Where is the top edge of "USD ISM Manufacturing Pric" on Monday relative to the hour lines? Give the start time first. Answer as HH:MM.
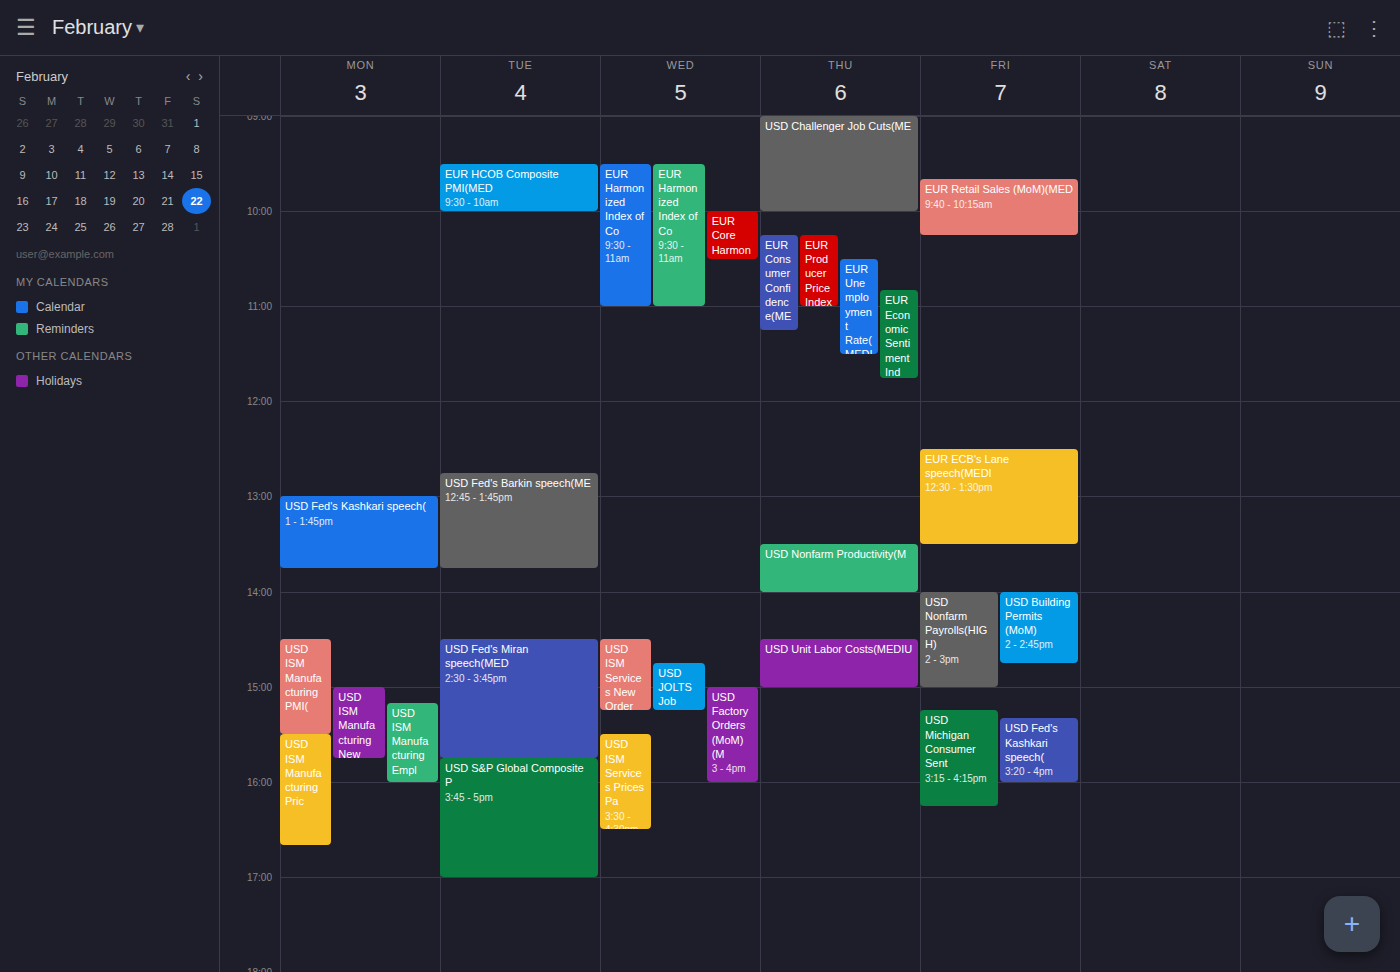
15:30 -- halfway between the 15:00 and 16:00 lines.